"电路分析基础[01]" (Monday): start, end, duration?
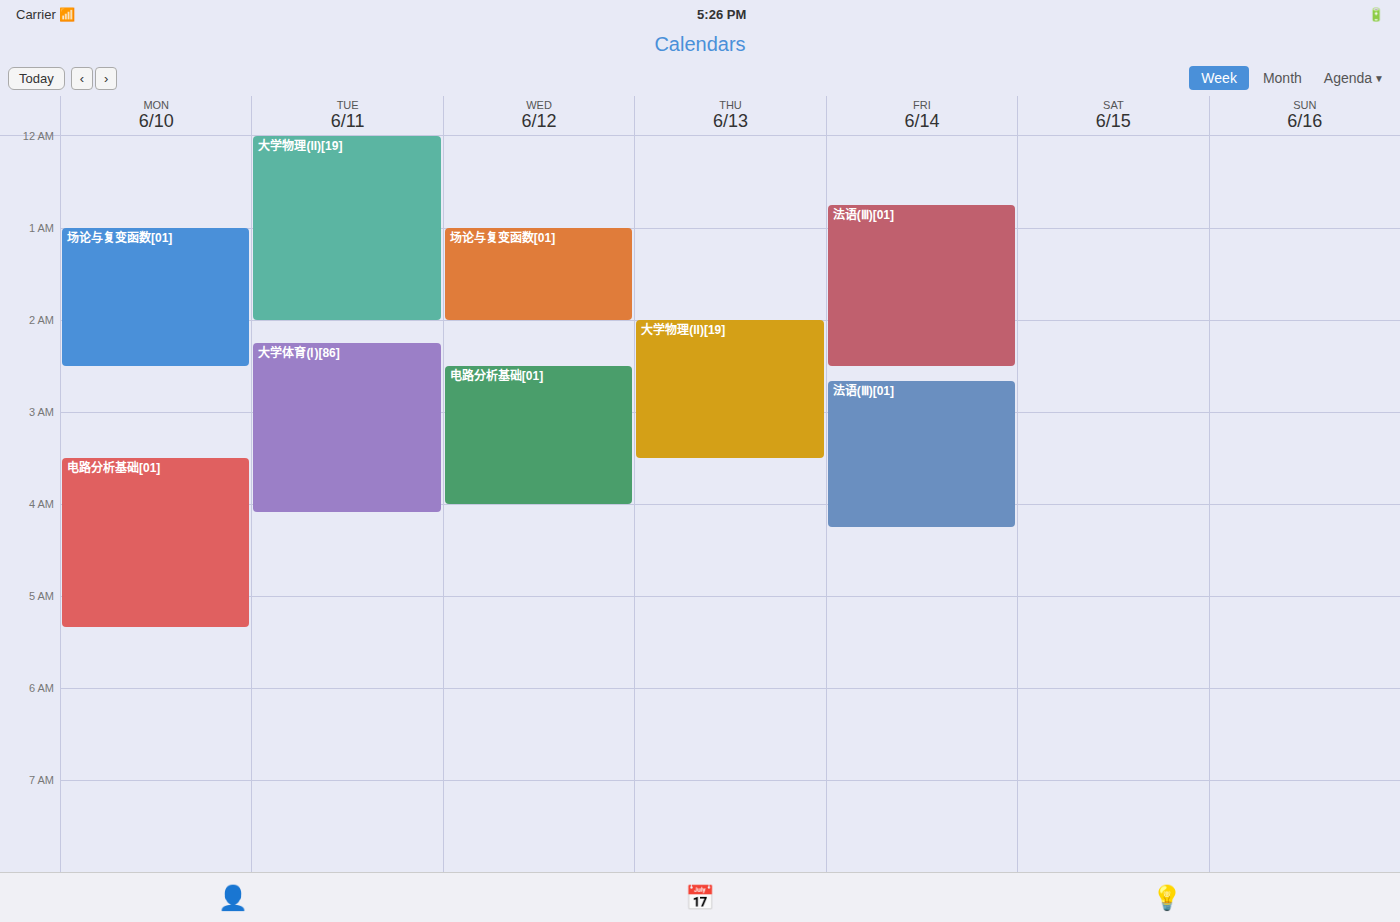
3:30 AM to 5:20 AM, 1 hour 50 minutes